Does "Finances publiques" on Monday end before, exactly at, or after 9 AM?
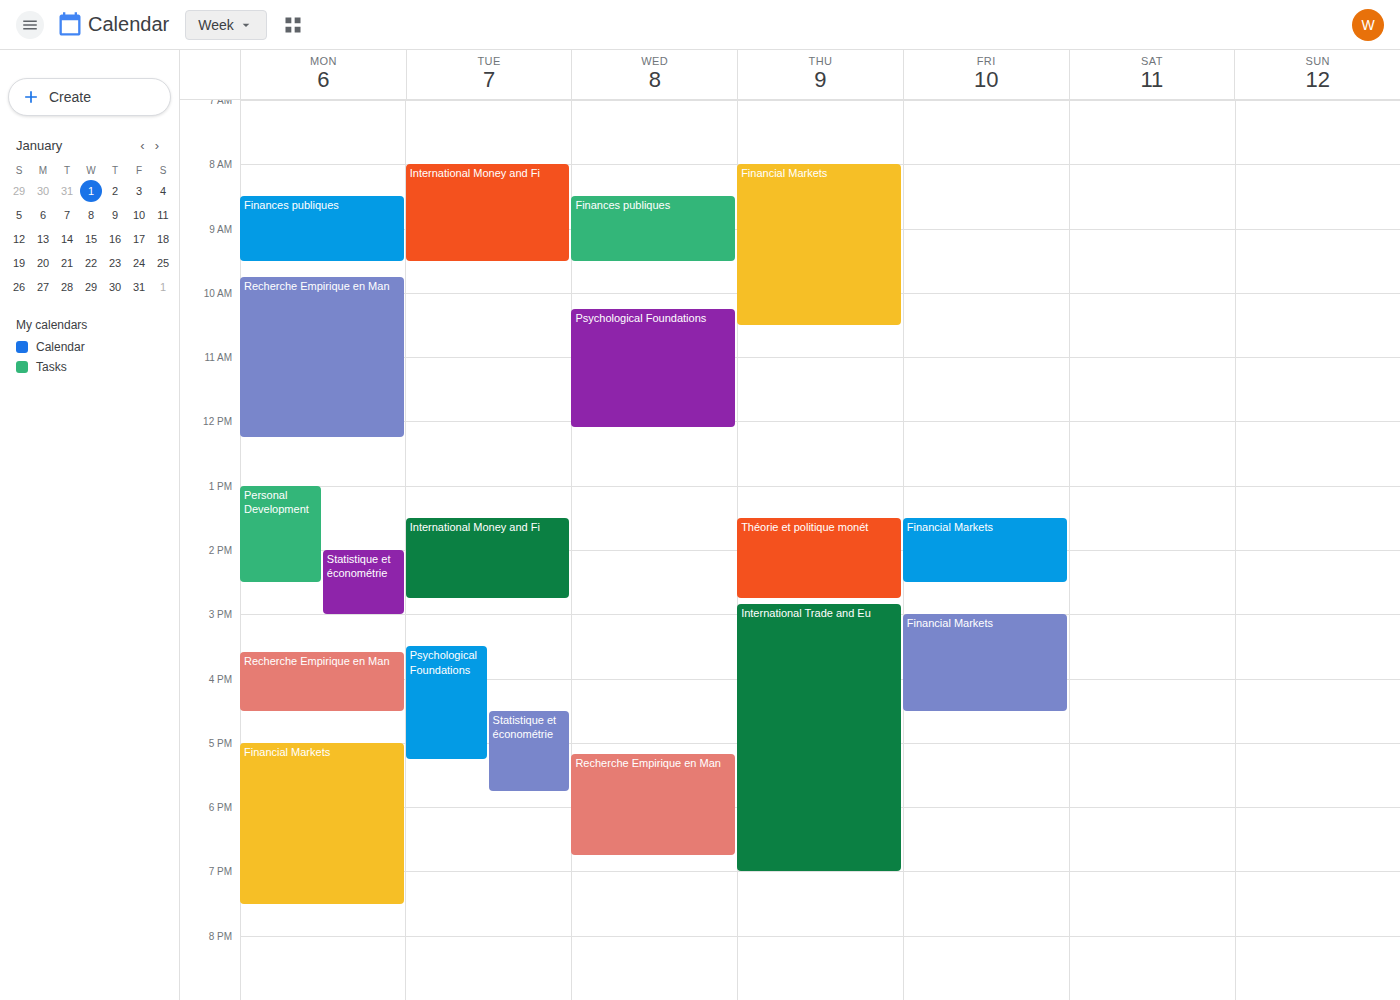
9:30 AM -- after 9 AM, 30 minutes below the 9 AM line.